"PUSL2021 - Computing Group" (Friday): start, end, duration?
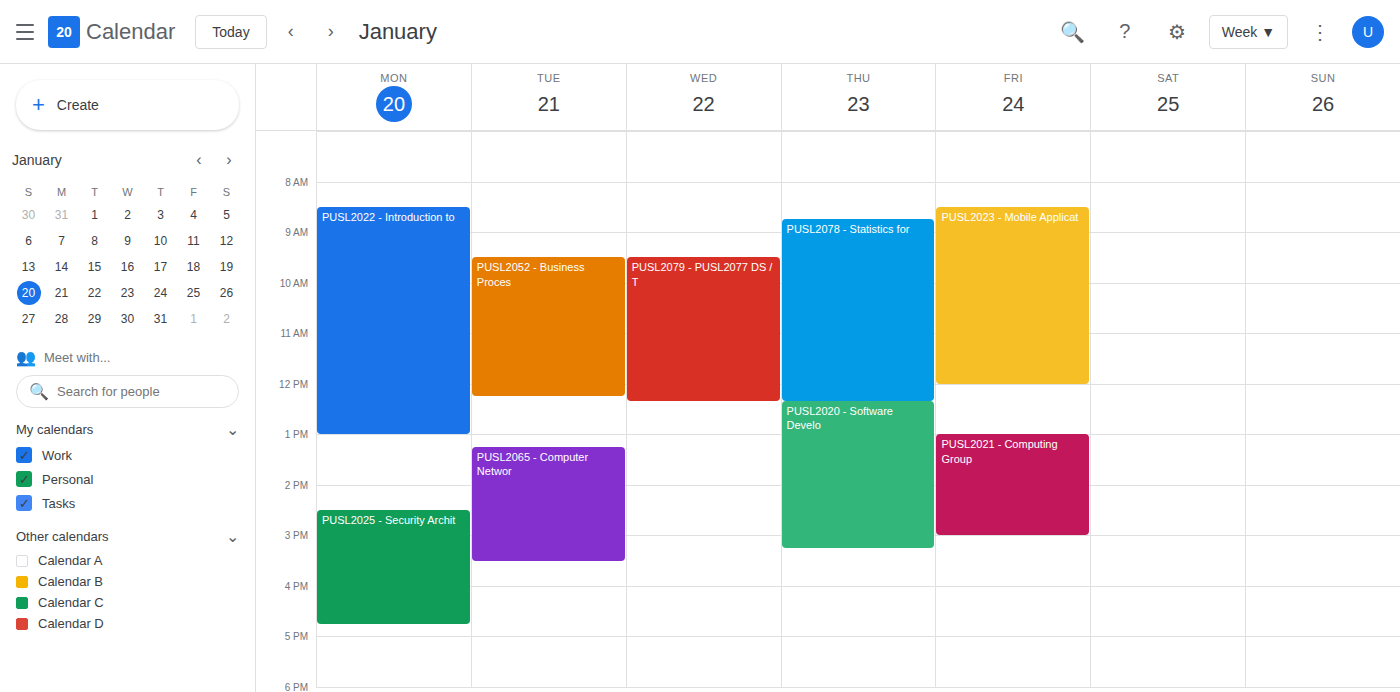
1:00 PM to 3:00 PM, 2 hours